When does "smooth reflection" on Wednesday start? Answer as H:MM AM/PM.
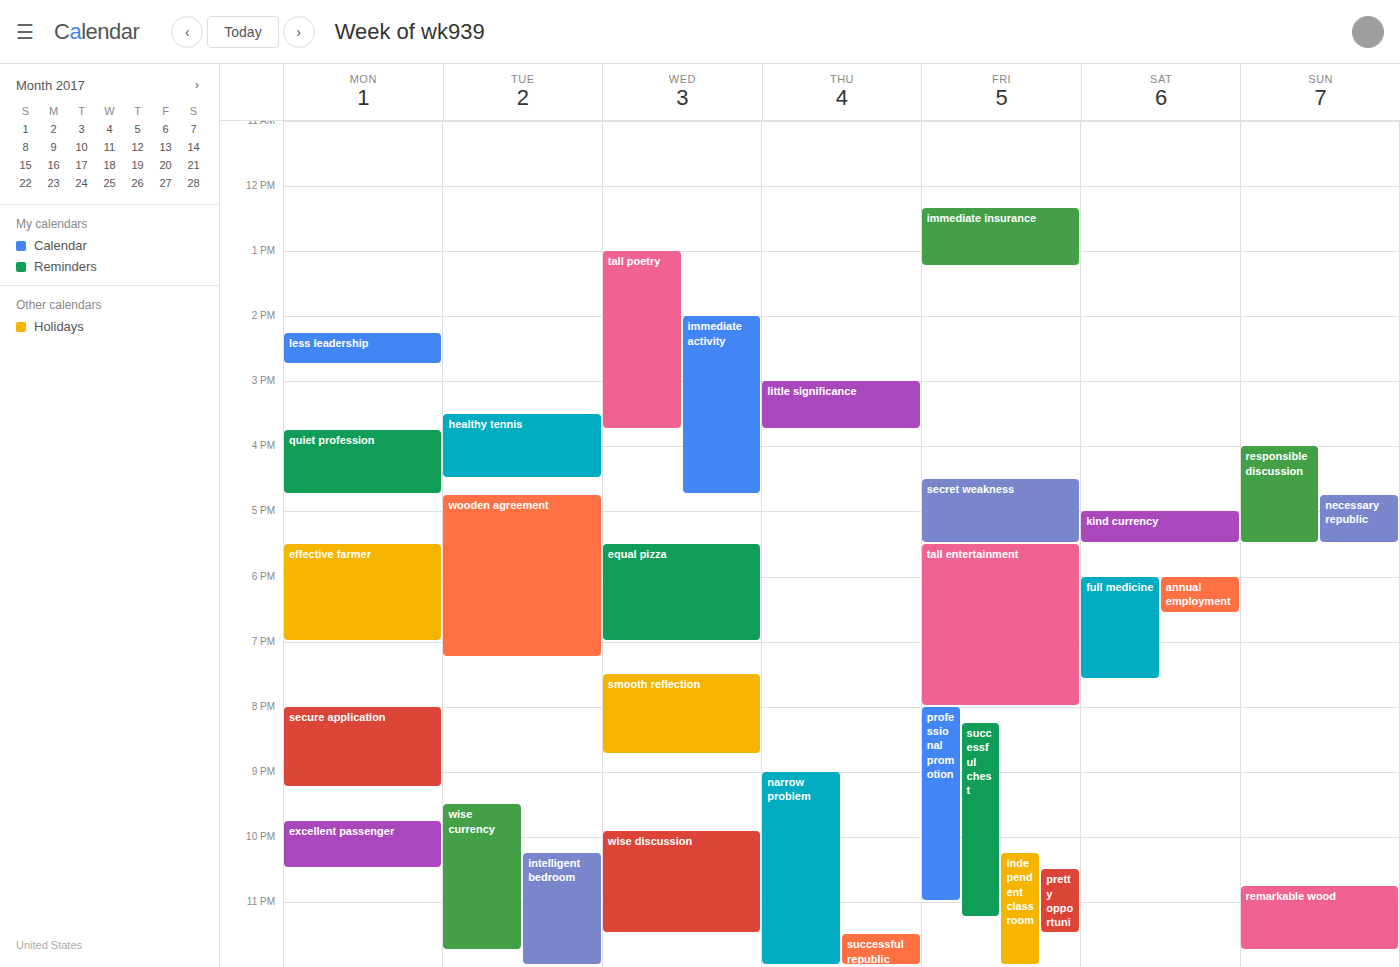
7:30 PM